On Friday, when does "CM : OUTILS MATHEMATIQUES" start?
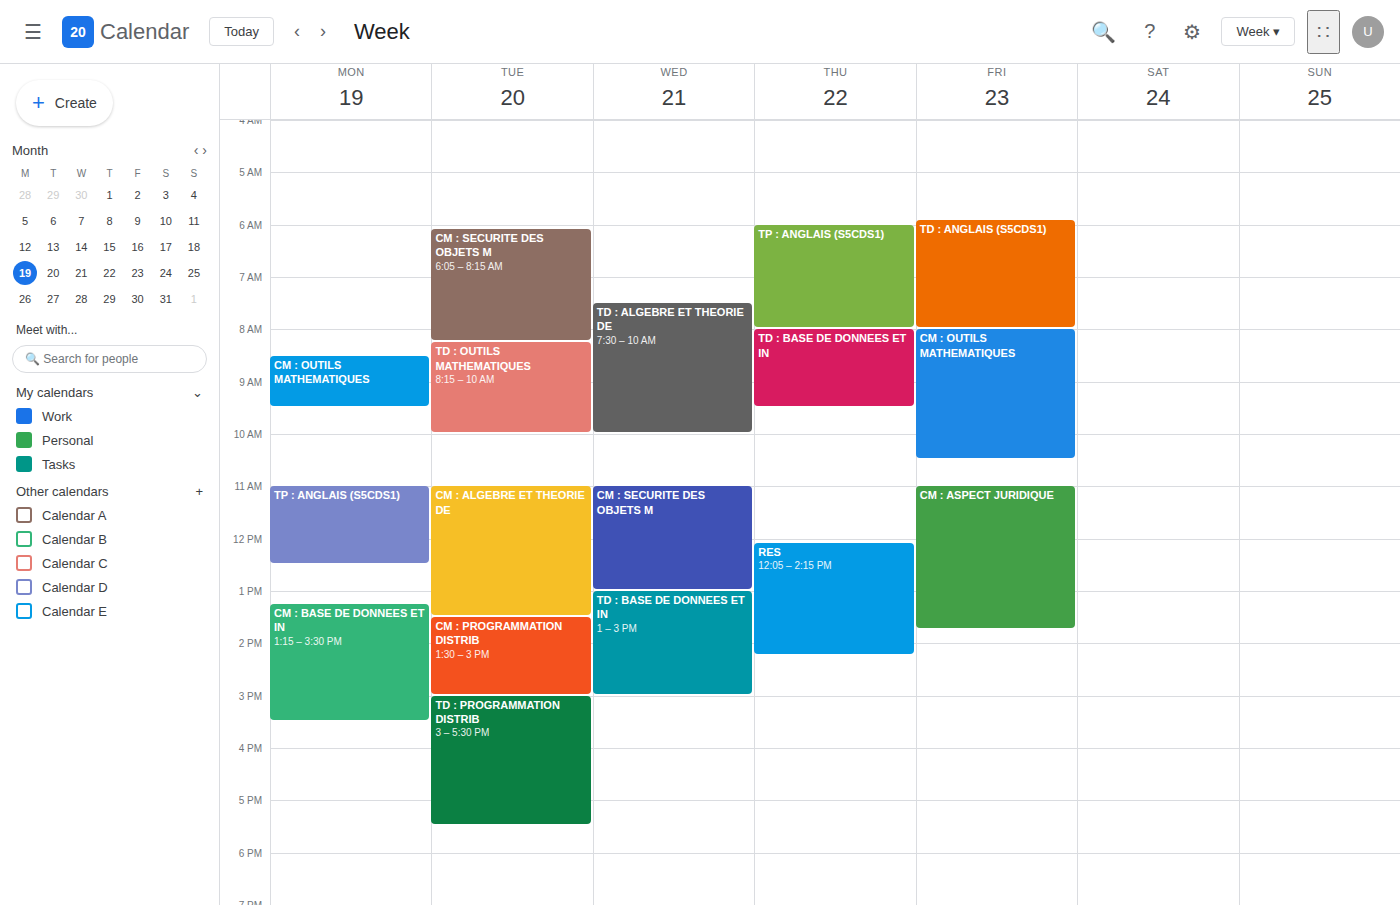
8:00 AM